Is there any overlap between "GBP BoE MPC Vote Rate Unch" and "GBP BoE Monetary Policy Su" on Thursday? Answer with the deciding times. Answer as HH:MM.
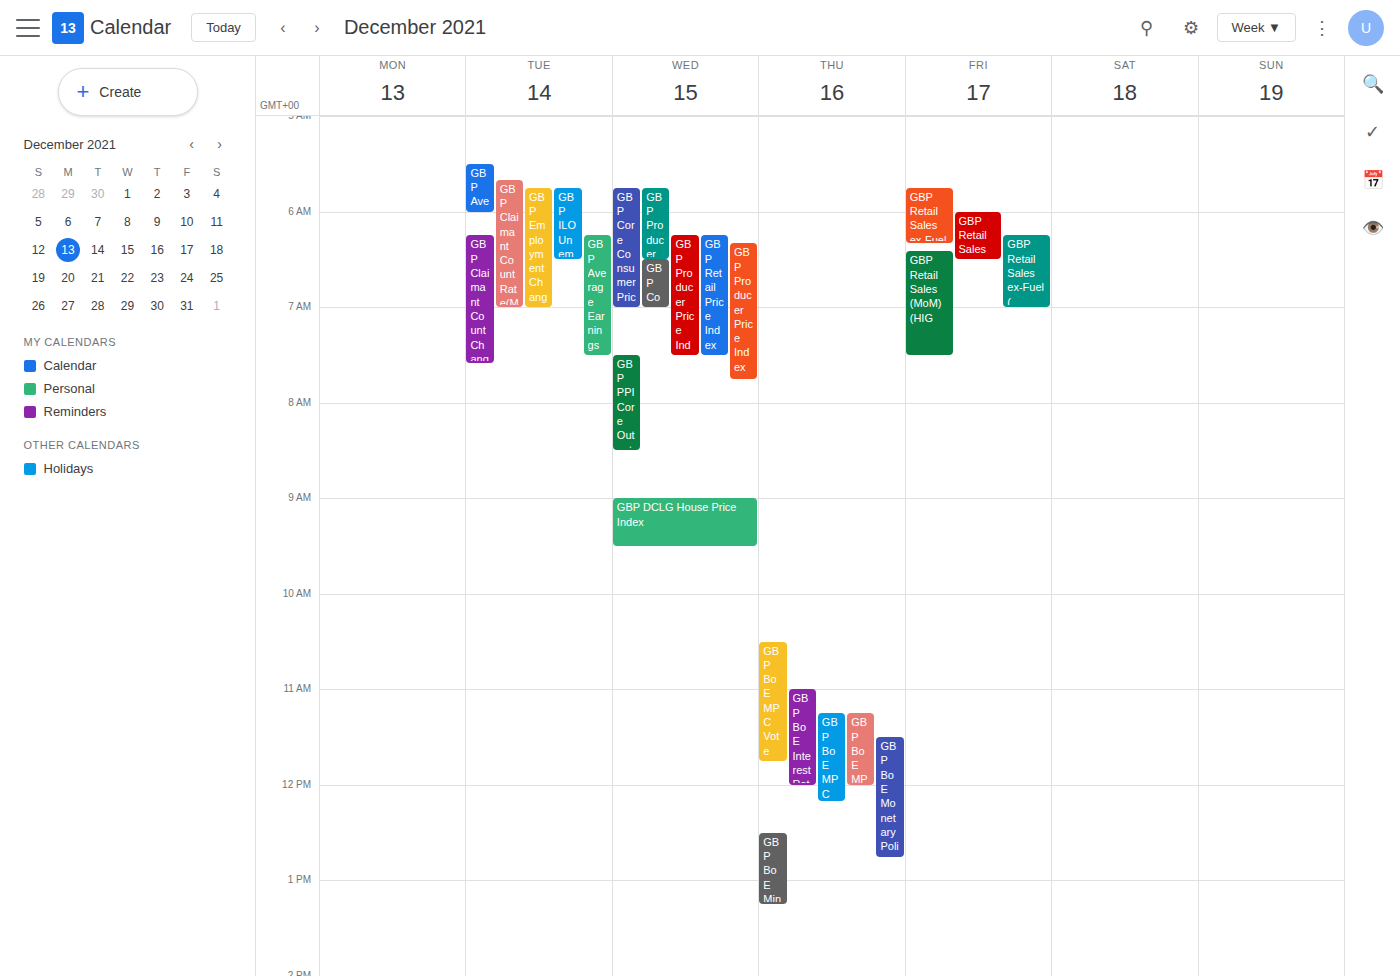
"GBP BoE Monetary Policy Su" starts at 11:30, before "GBP BoE MPC Vote Rate Unch" ends at 12:10 -- they overlap.